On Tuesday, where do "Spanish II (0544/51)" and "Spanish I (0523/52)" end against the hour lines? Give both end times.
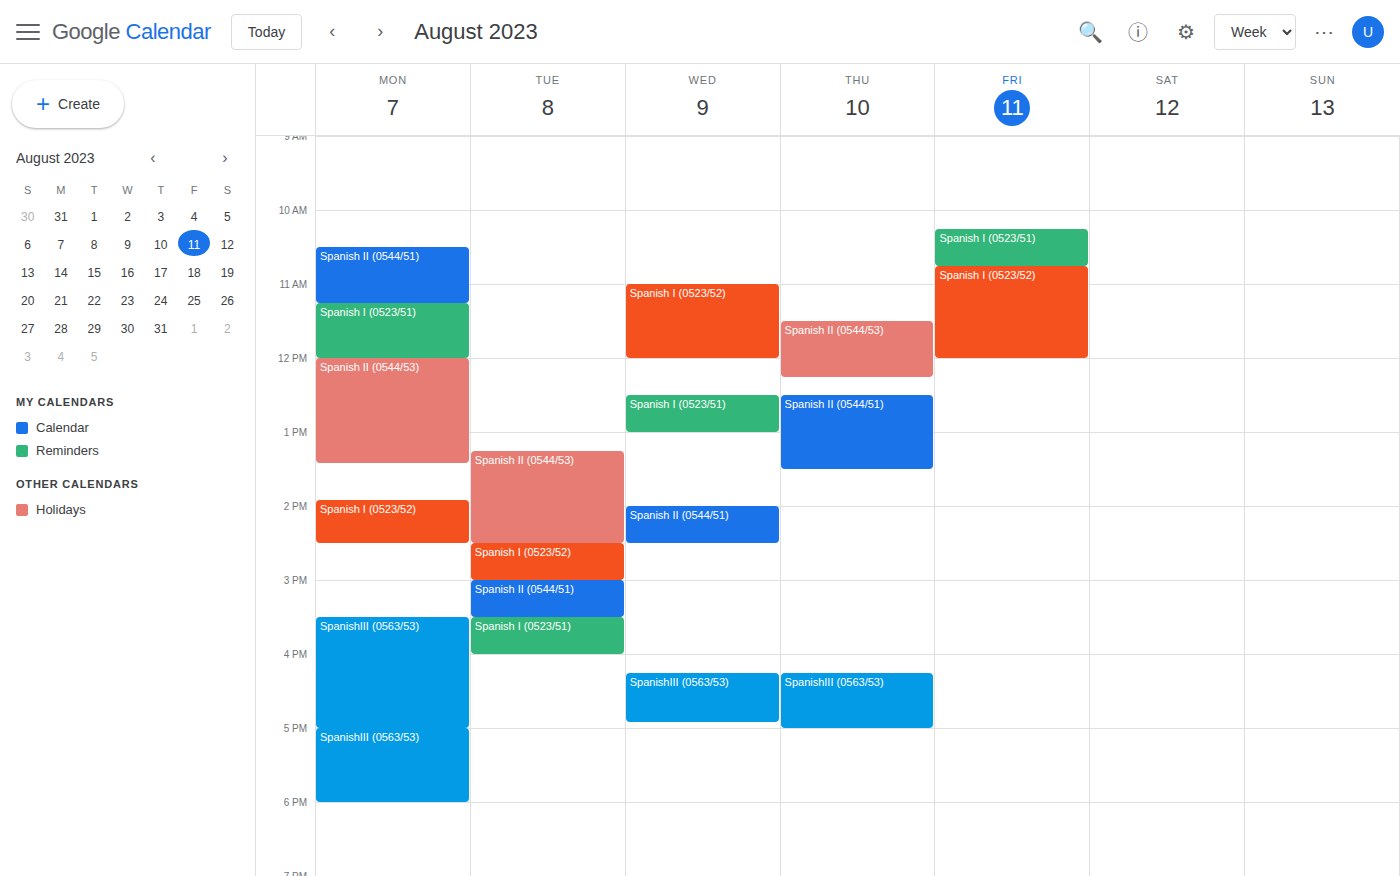
"Spanish II (0544/51)": 15:30, halfway between the 15:00 and 16:00 lines. "Spanish I (0523/52)": 15:00, exactly on the 15:00 line.